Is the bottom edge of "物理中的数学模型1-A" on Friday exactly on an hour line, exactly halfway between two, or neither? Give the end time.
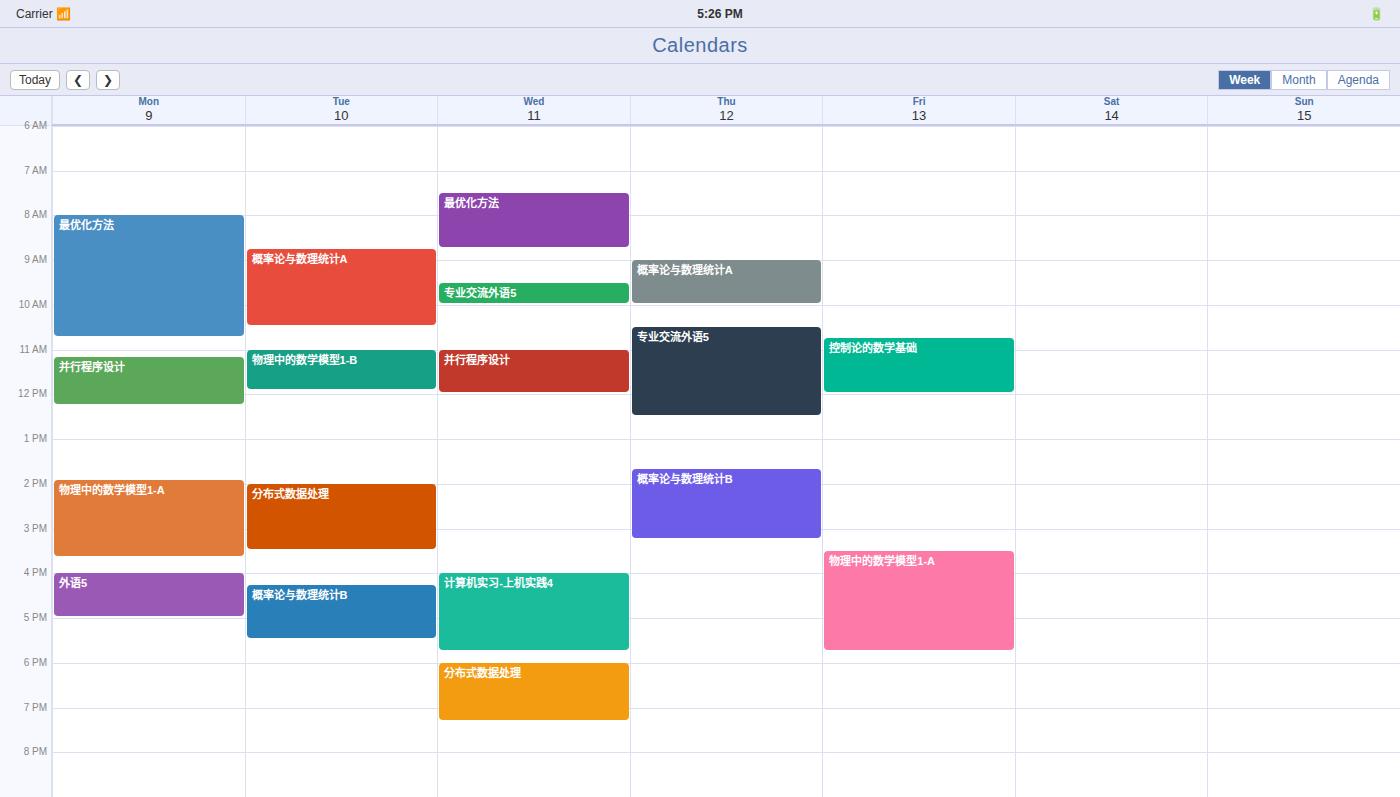
5:45 PM -- neither: three quarters of the way from the 5 PM line to the 6 PM line.